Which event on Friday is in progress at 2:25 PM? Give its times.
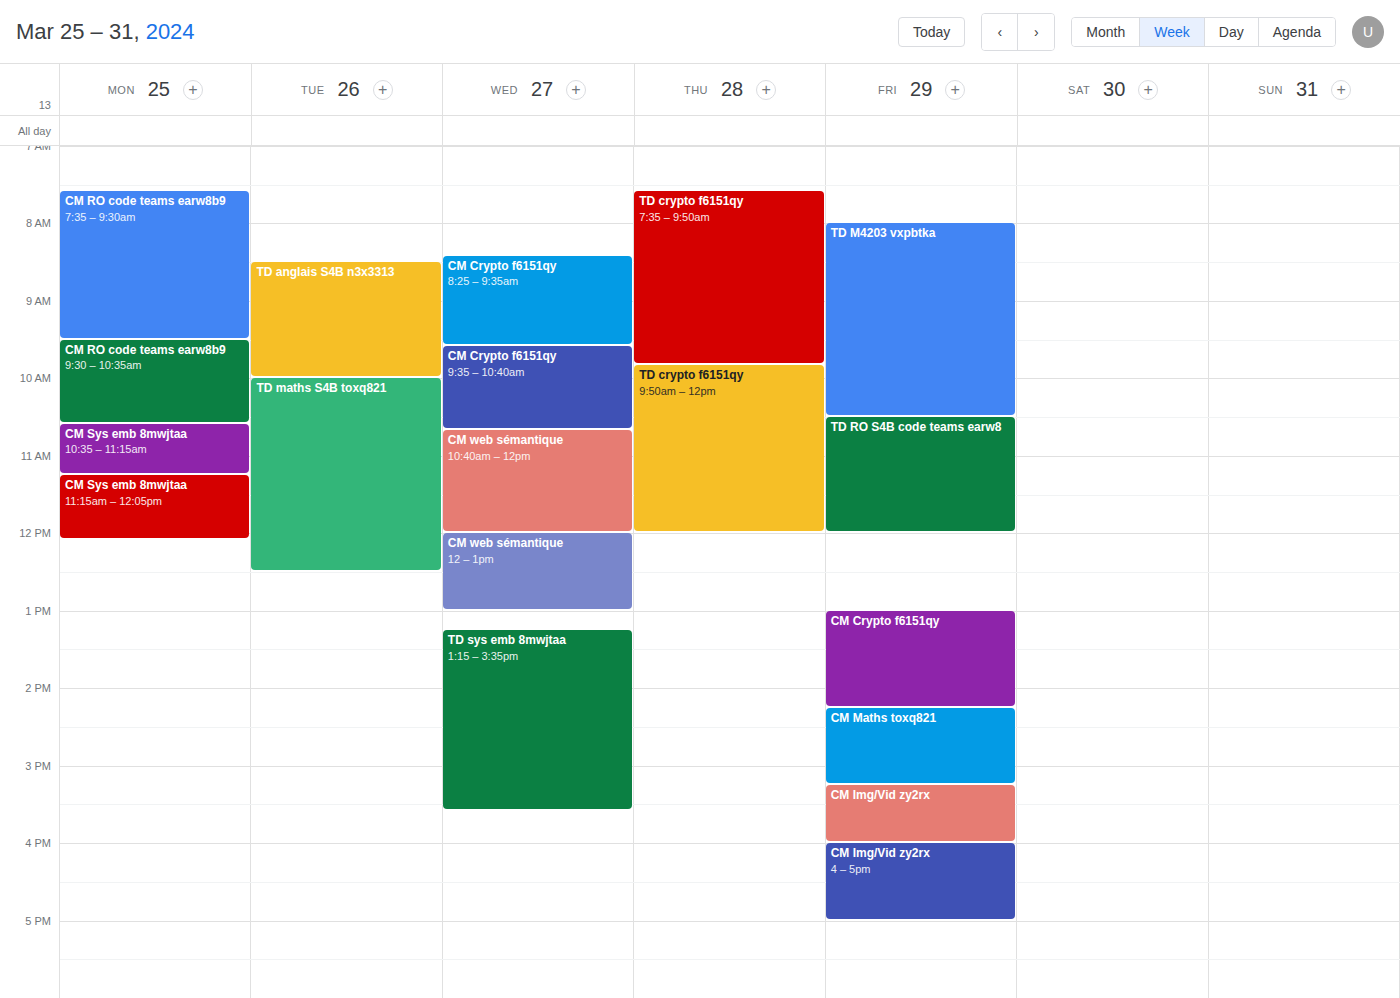
"CM Maths toxq821", 2:15 PM to 3:15 PM